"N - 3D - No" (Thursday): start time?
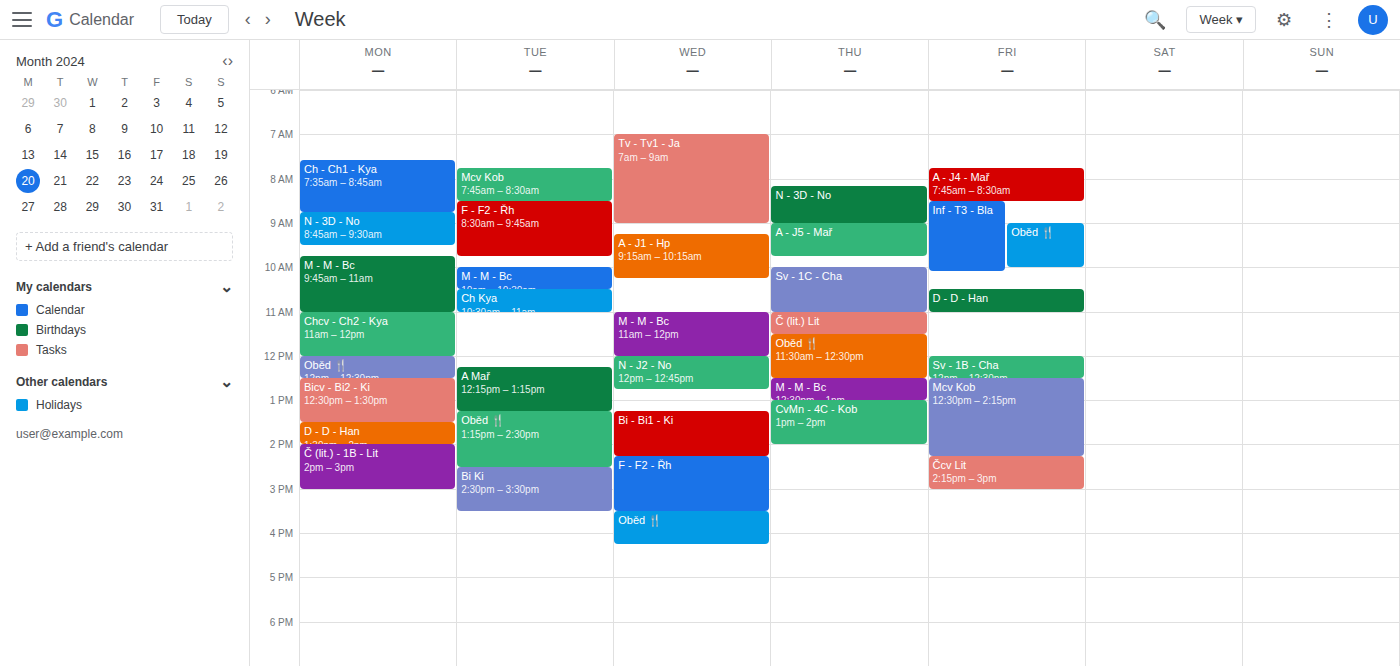
8:10 AM